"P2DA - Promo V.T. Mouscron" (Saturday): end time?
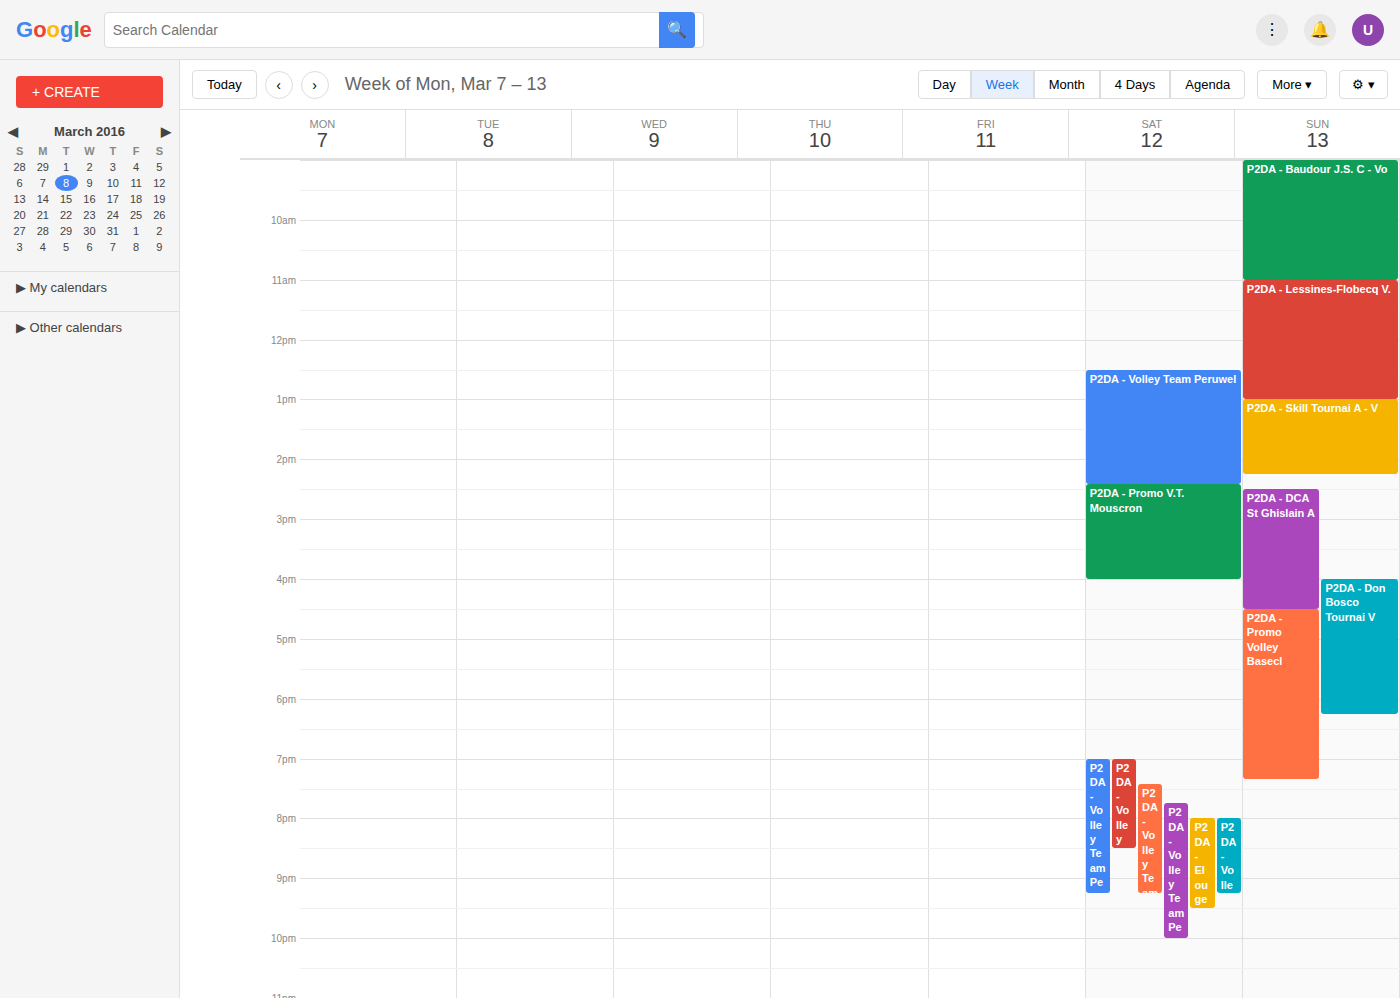
4:00 PM